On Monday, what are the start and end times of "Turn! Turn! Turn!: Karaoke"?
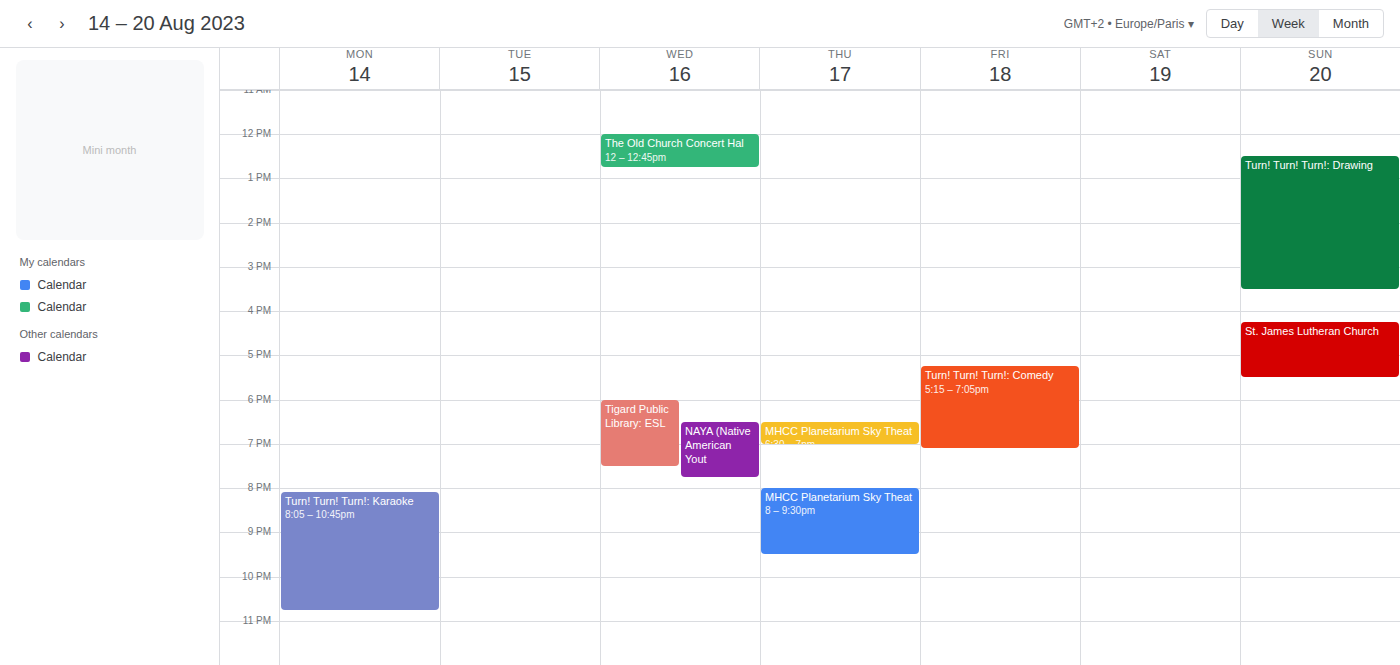
8:05 PM to 10:45 PM